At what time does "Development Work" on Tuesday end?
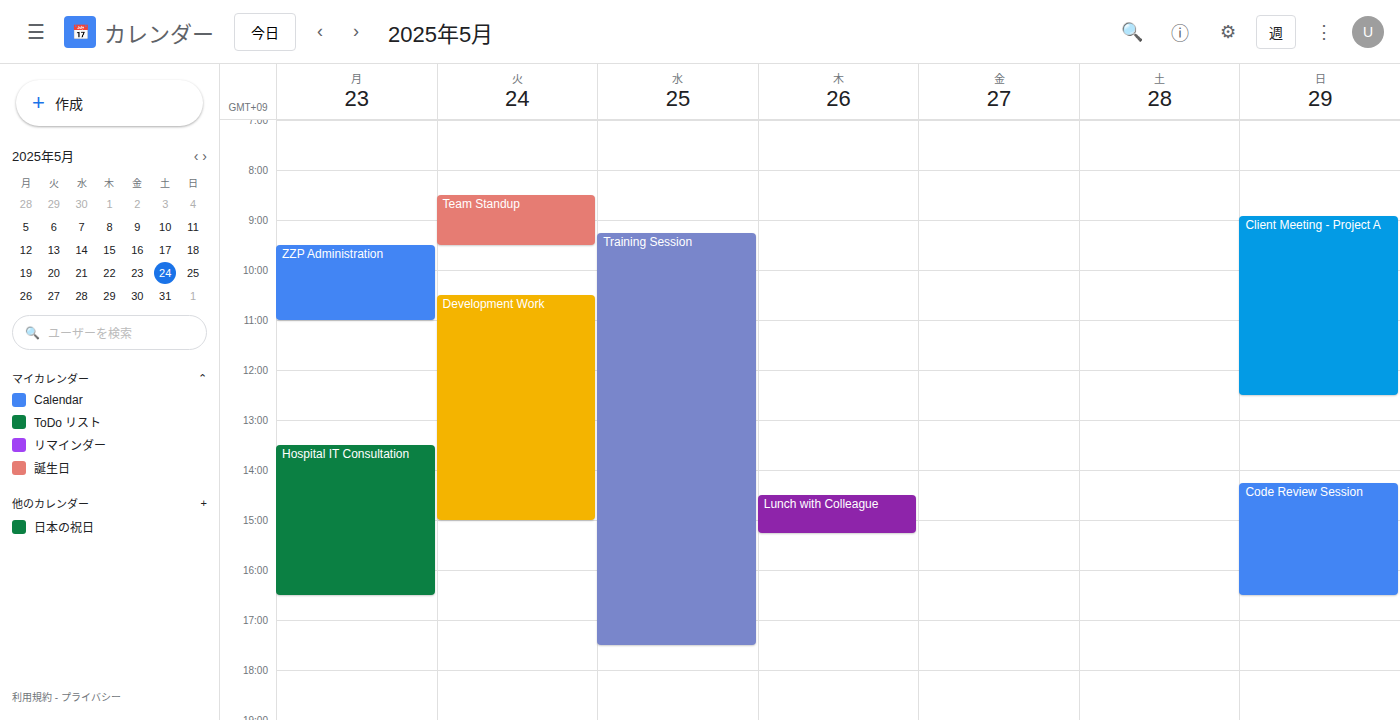
3:00 PM